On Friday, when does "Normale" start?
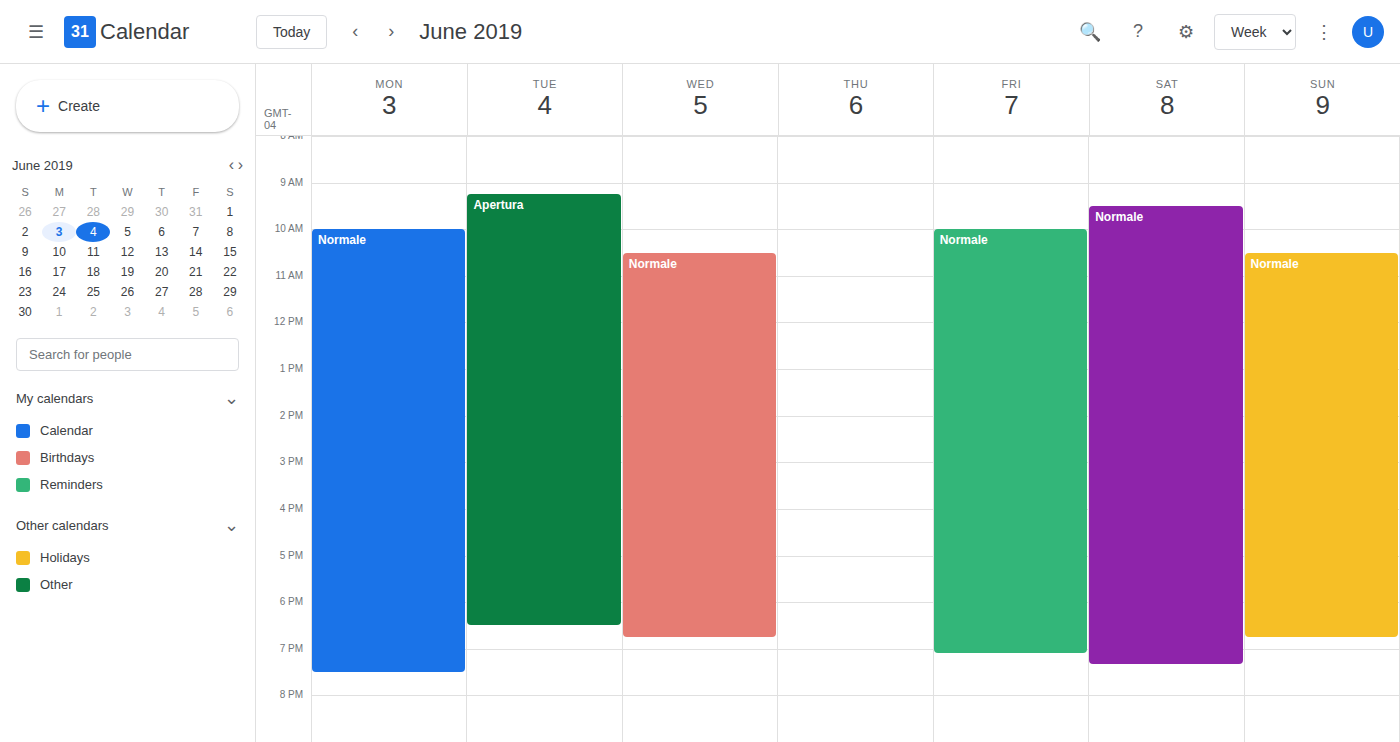
10:00 AM